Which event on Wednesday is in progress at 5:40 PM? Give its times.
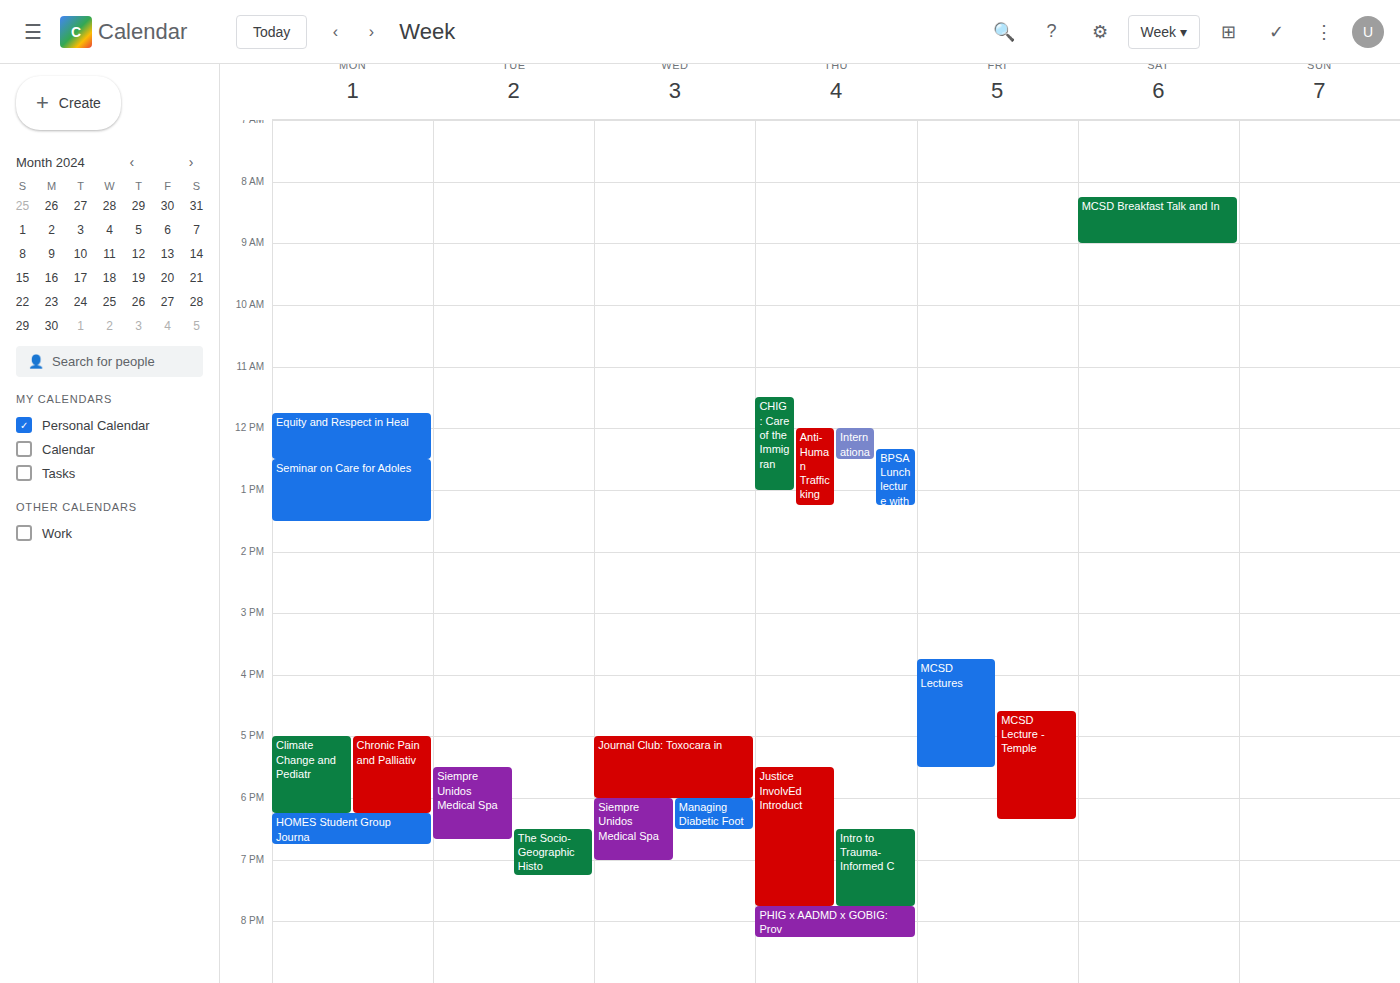
"Journal Club: Toxocara in", 5:00 PM to 6:00 PM